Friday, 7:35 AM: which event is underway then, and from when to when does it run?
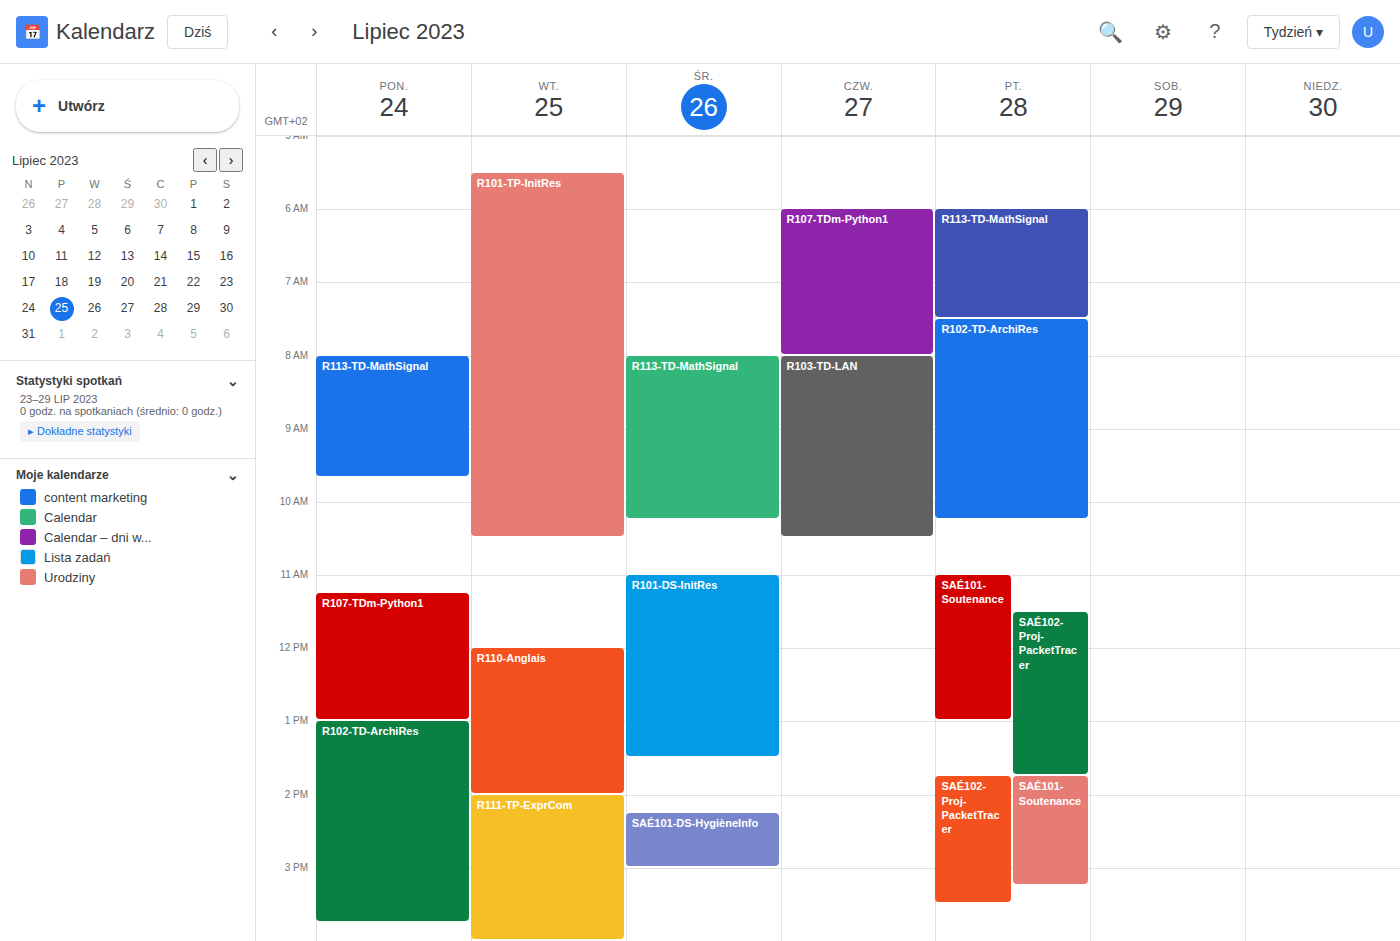
"R102-TD-ArchiRes", 7:30 AM to 10:15 AM